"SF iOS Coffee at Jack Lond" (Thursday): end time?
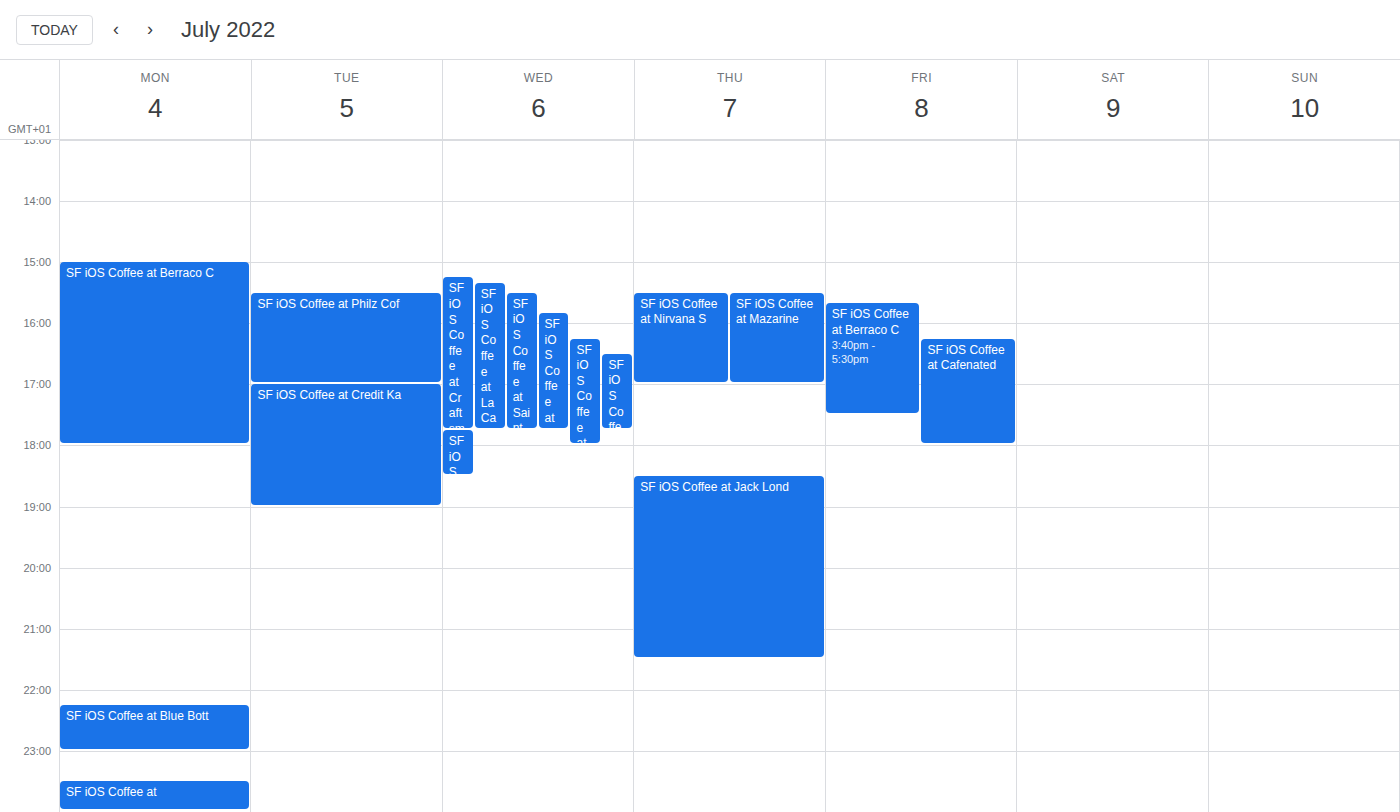
9:30 PM